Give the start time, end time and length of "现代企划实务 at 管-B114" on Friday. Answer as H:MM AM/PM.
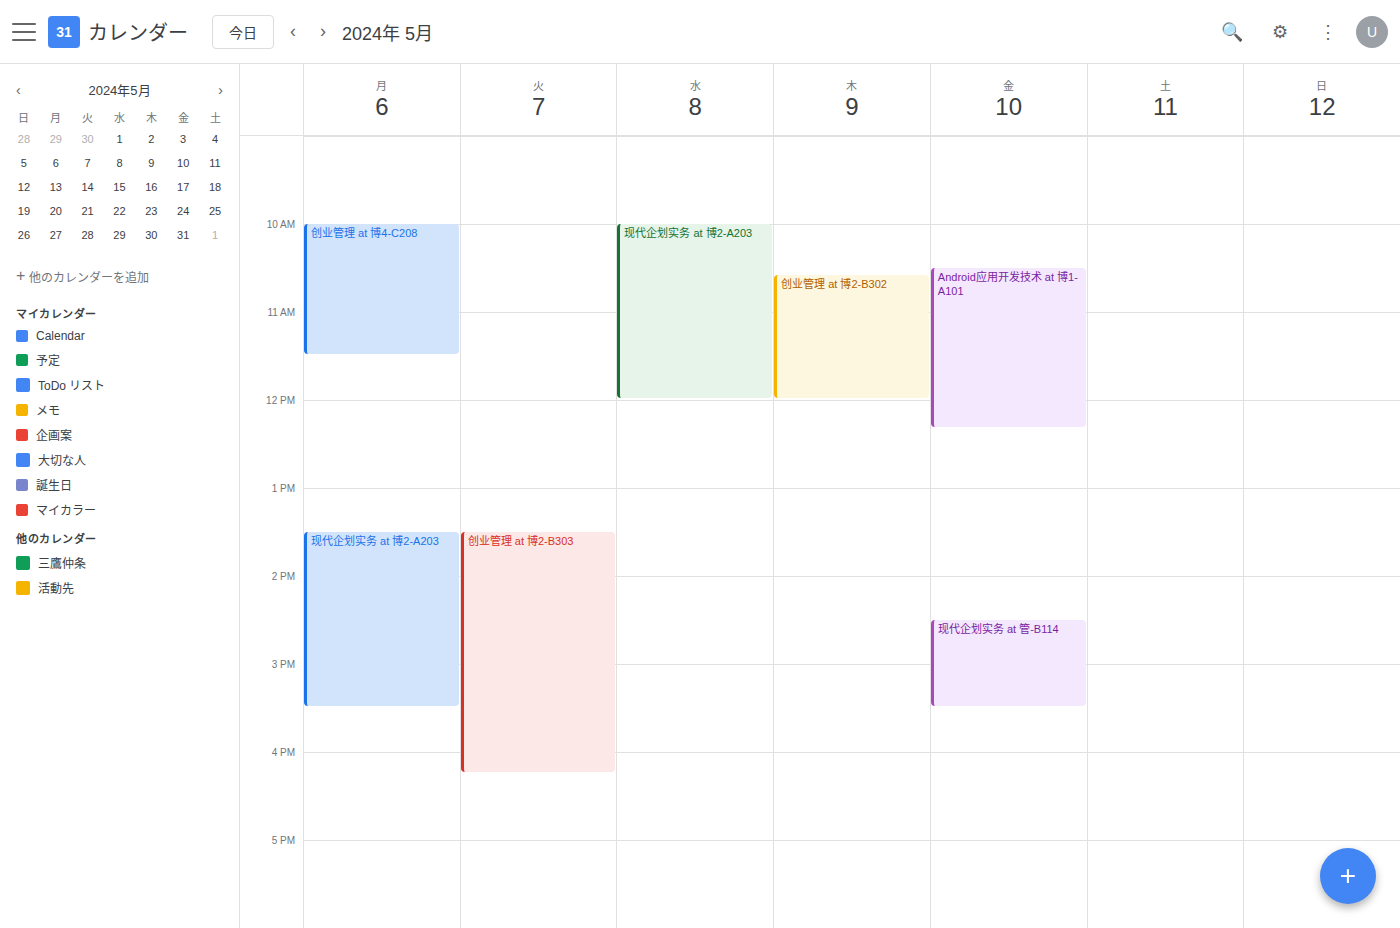
2:30 PM to 3:30 PM, 1 hour